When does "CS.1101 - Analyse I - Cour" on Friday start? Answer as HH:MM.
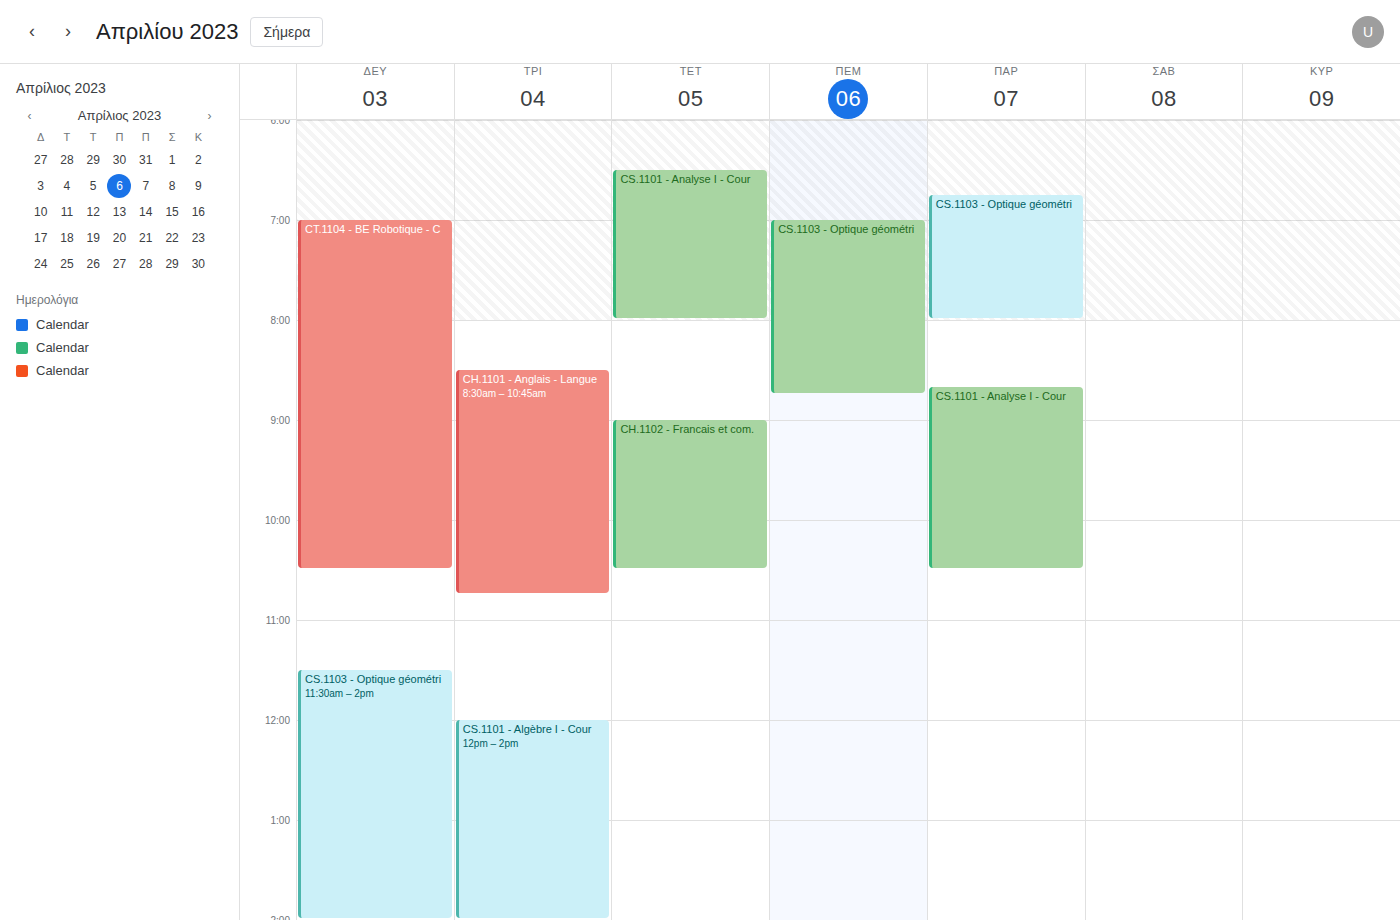
08:40